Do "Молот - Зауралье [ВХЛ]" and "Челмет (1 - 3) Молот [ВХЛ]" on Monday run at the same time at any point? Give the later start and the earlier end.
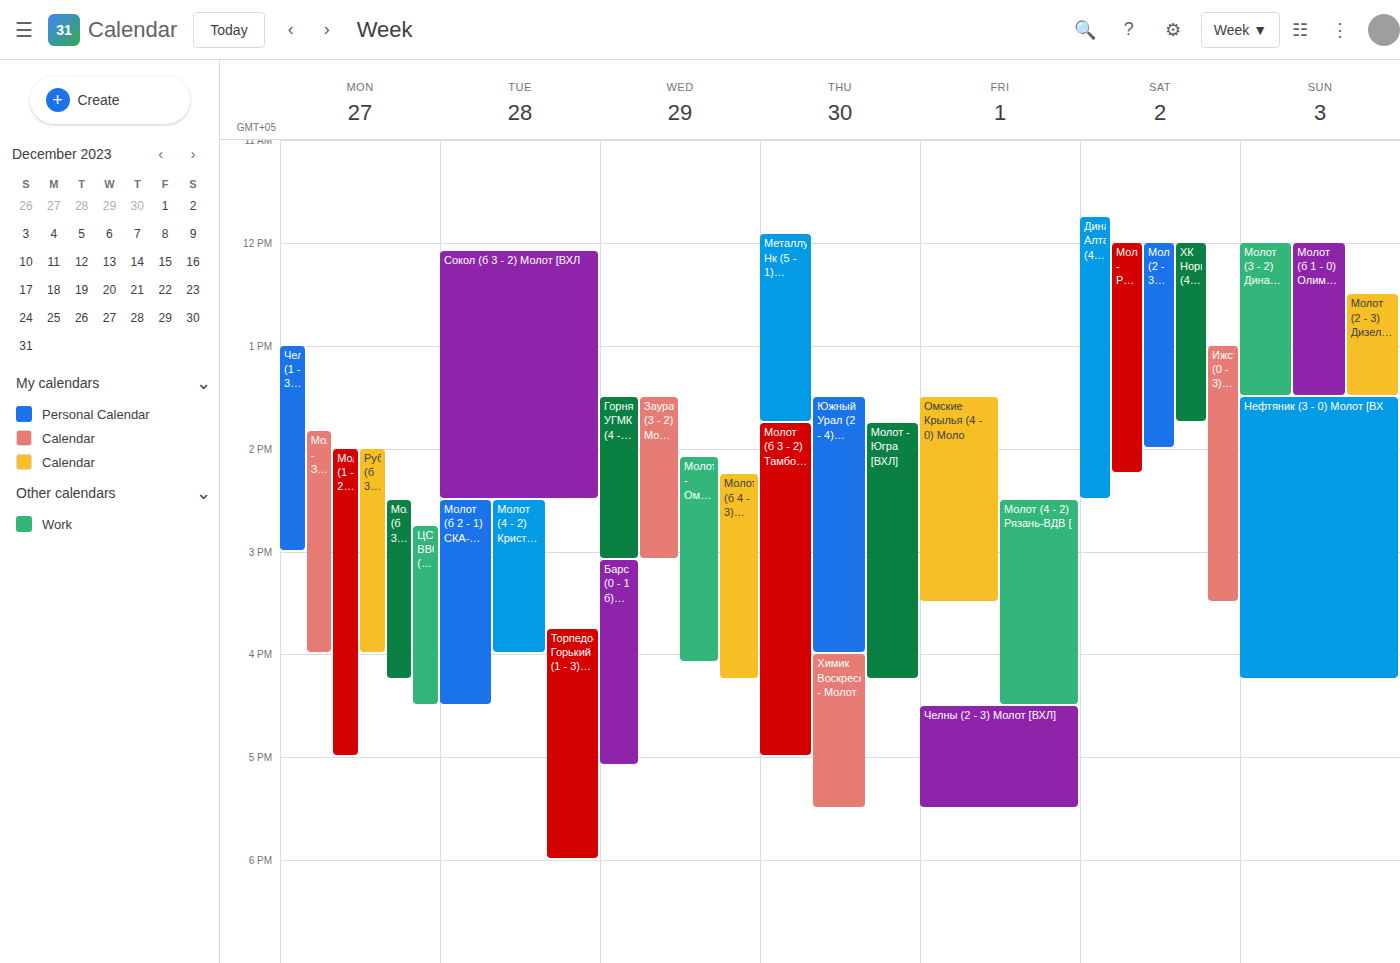
"Молот - Зауралье [ВХЛ]" starts at 13:50, before "Челмет (1 - 3) Молот [ВХЛ]" ends at 15:00 -- they overlap.